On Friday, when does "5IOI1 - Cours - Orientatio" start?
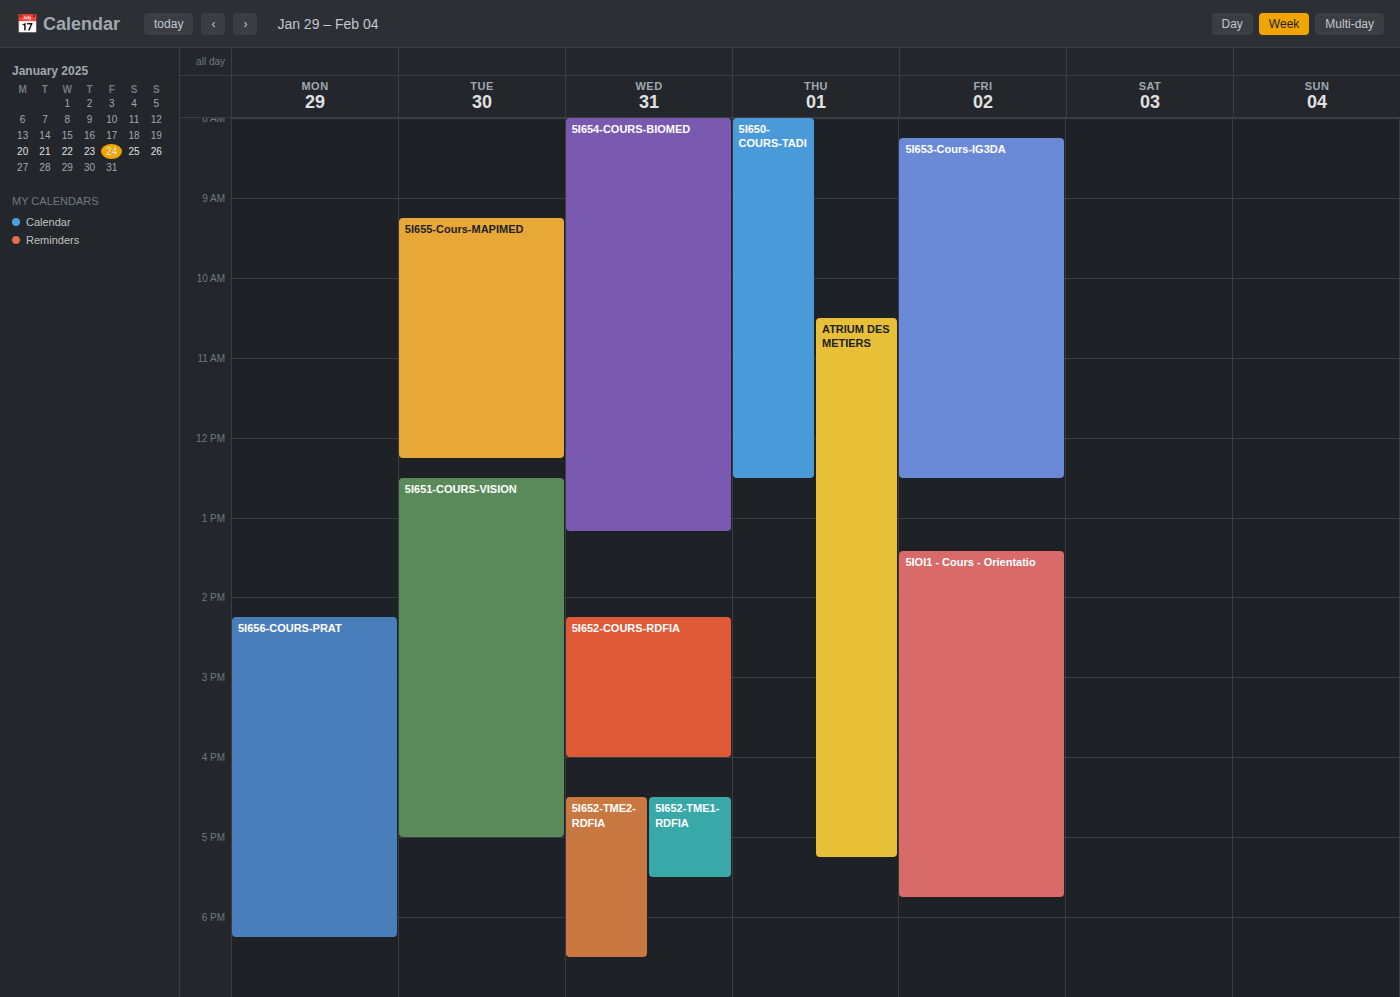
1:25 PM